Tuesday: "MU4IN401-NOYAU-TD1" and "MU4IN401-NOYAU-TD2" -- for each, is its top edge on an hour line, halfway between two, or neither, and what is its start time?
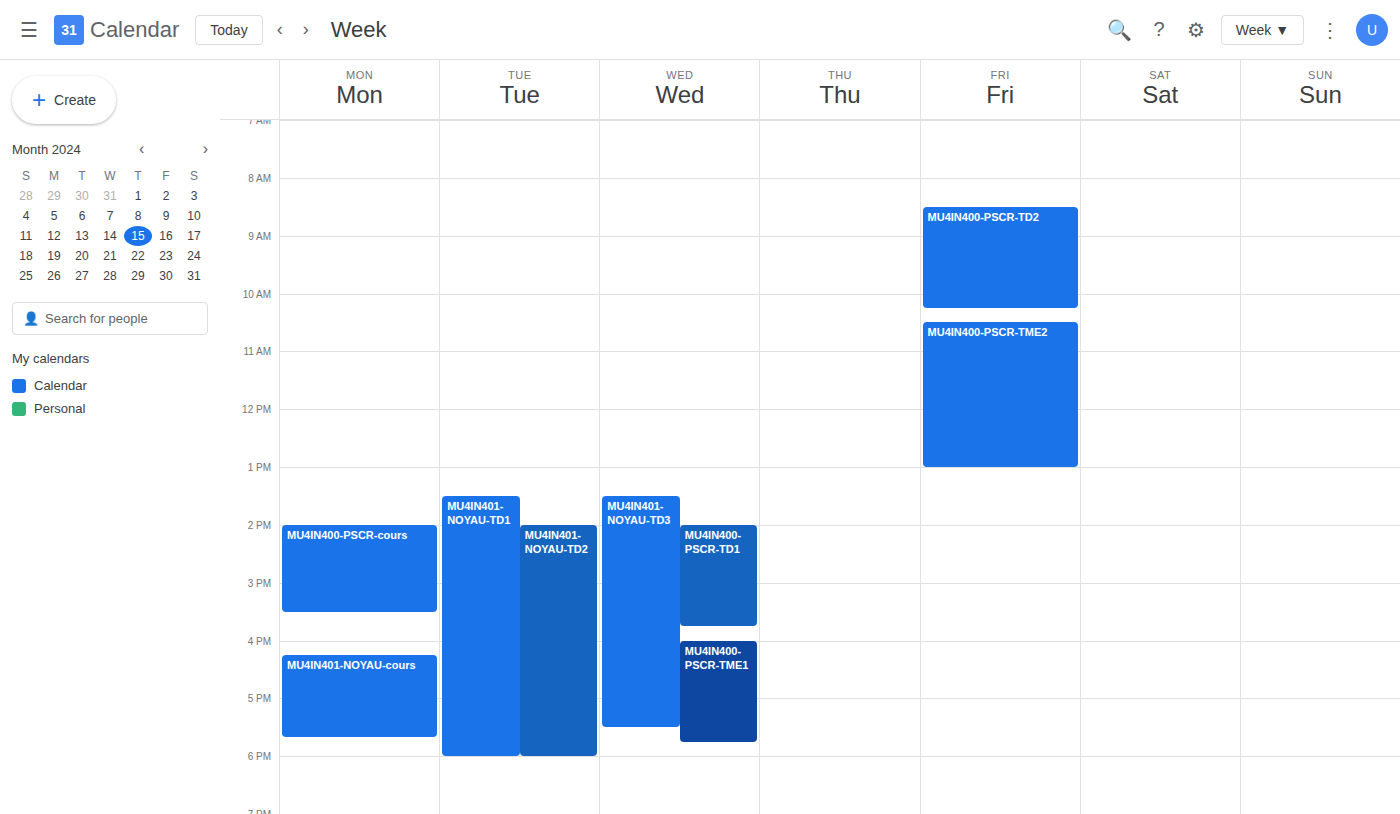
"MU4IN401-NOYAU-TD1": 1:30 PM, halfway between the 1 PM and 2 PM lines. "MU4IN401-NOYAU-TD2": 2:00 PM, exactly on the 2 PM line.